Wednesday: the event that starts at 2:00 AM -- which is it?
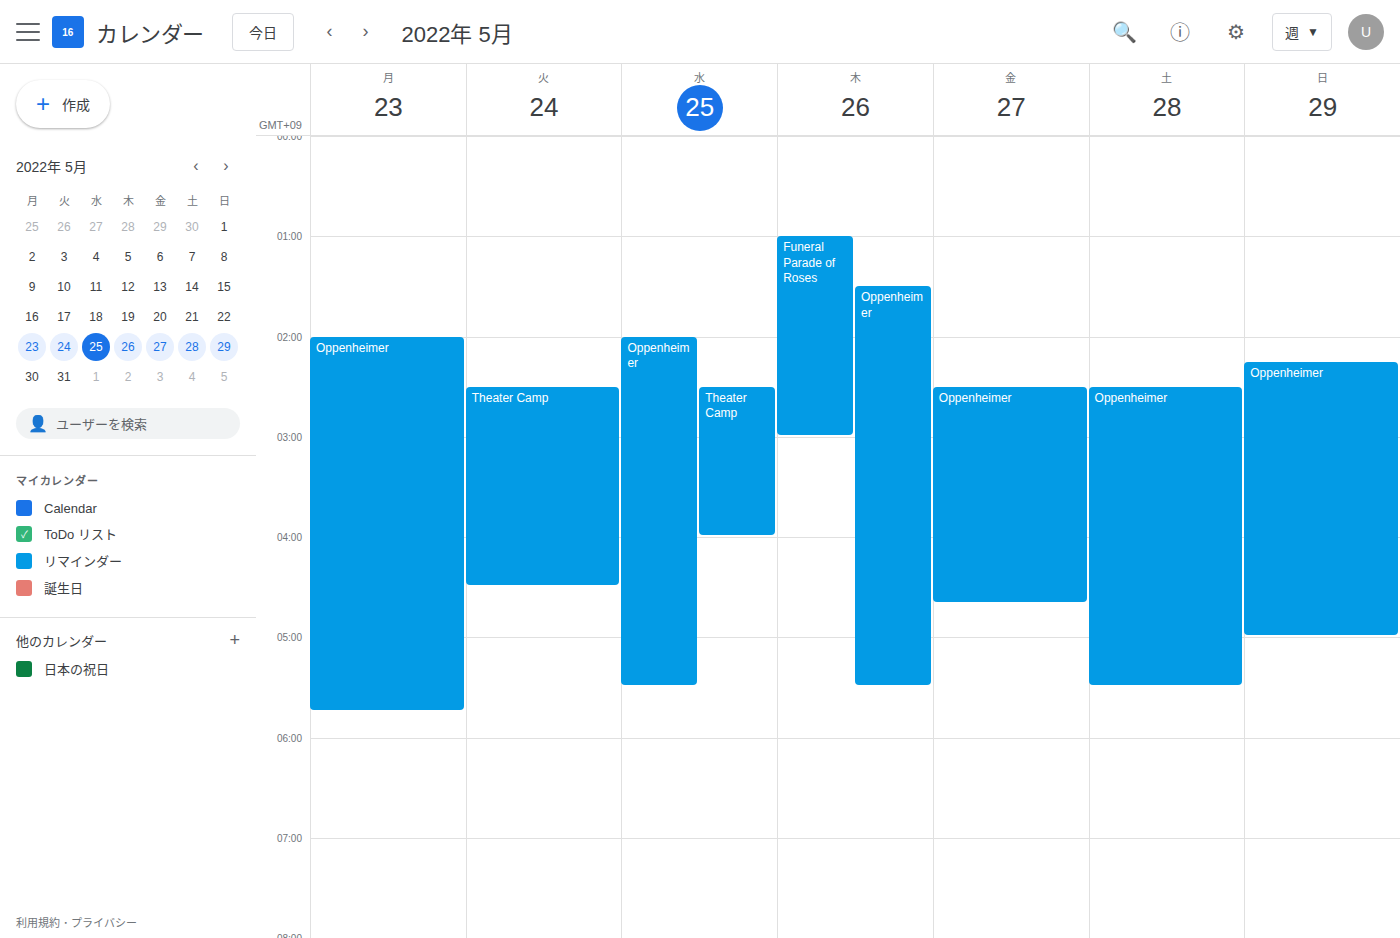
"Oppenheimer"